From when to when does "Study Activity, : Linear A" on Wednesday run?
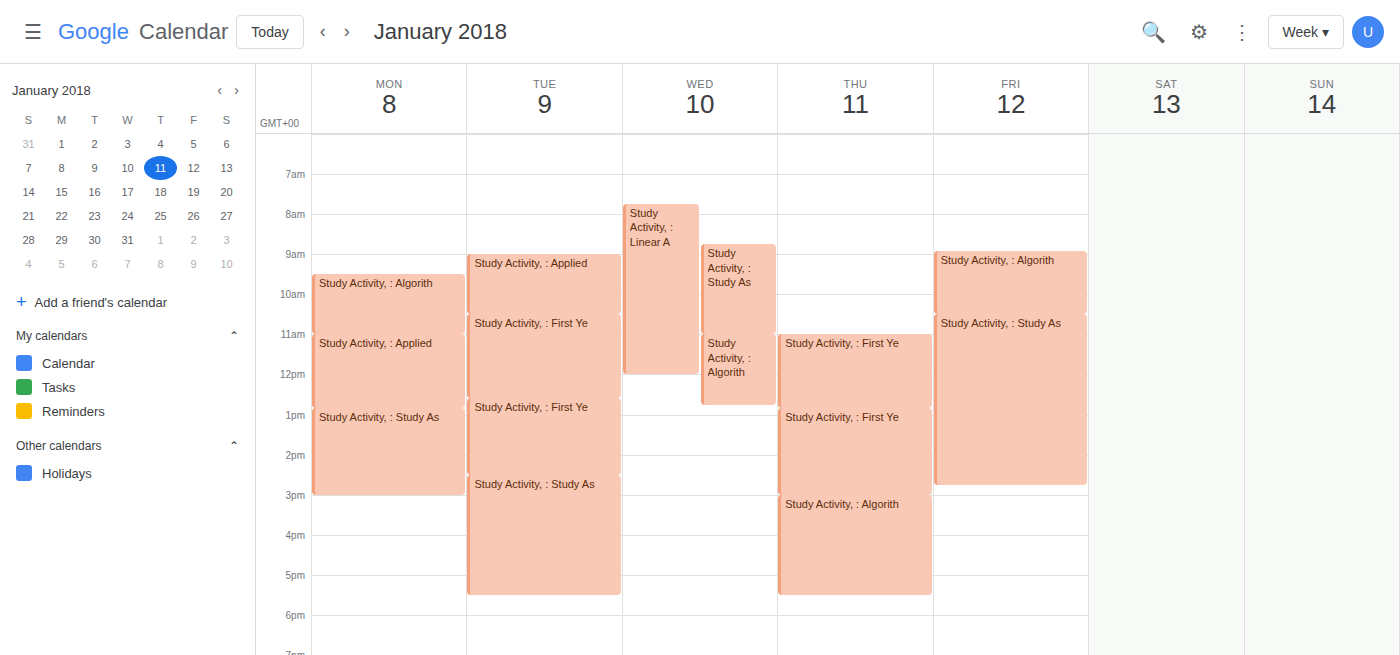
7:45 AM to 12:00 PM